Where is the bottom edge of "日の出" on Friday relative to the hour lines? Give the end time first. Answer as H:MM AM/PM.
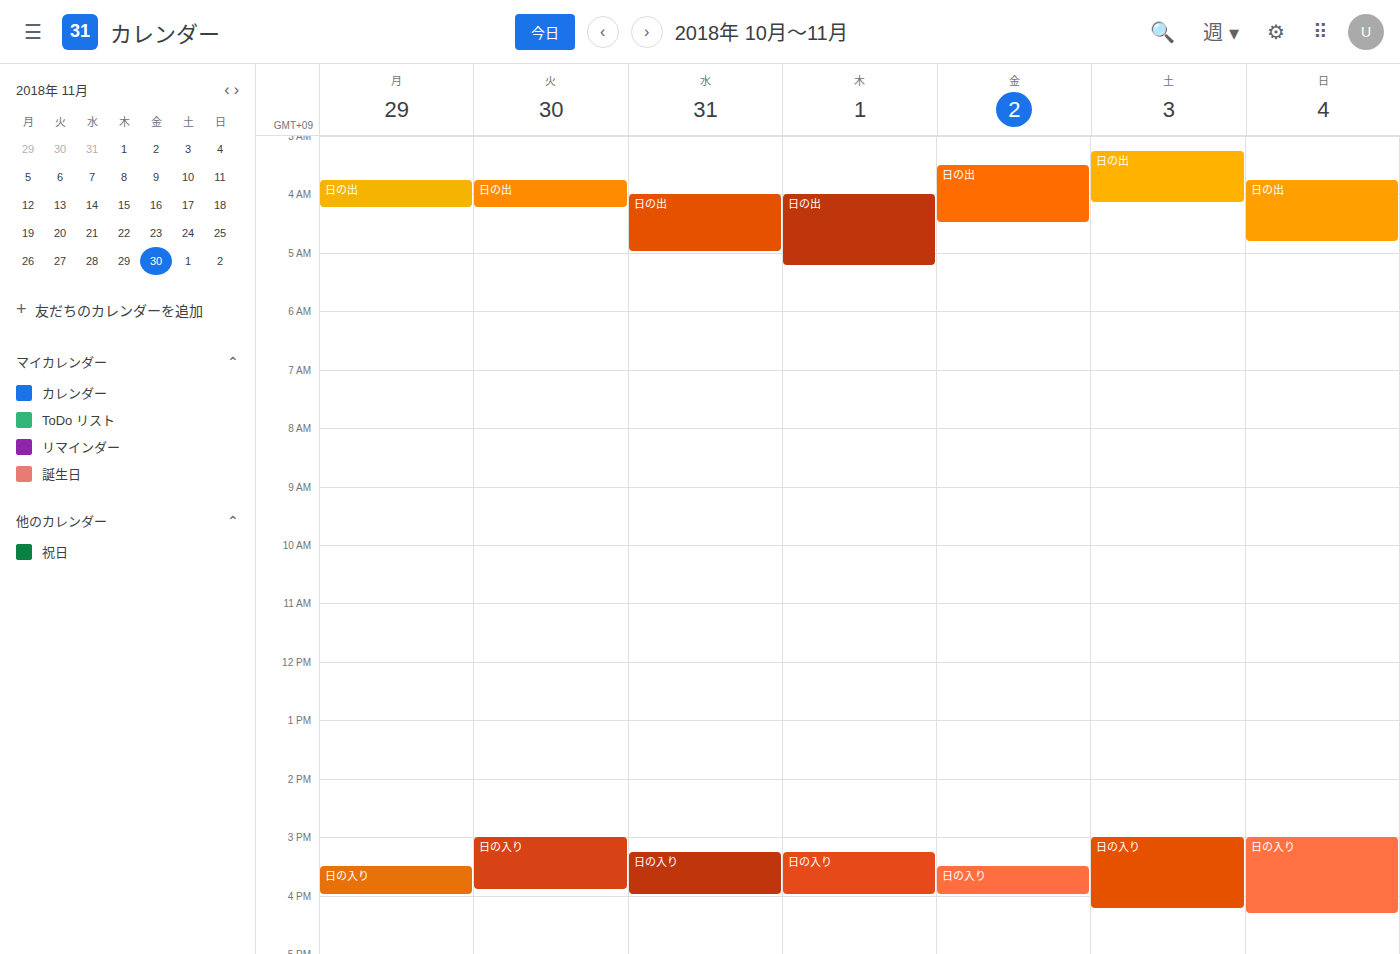
4:30 AM -- halfway between the 4 AM and 5 AM lines.